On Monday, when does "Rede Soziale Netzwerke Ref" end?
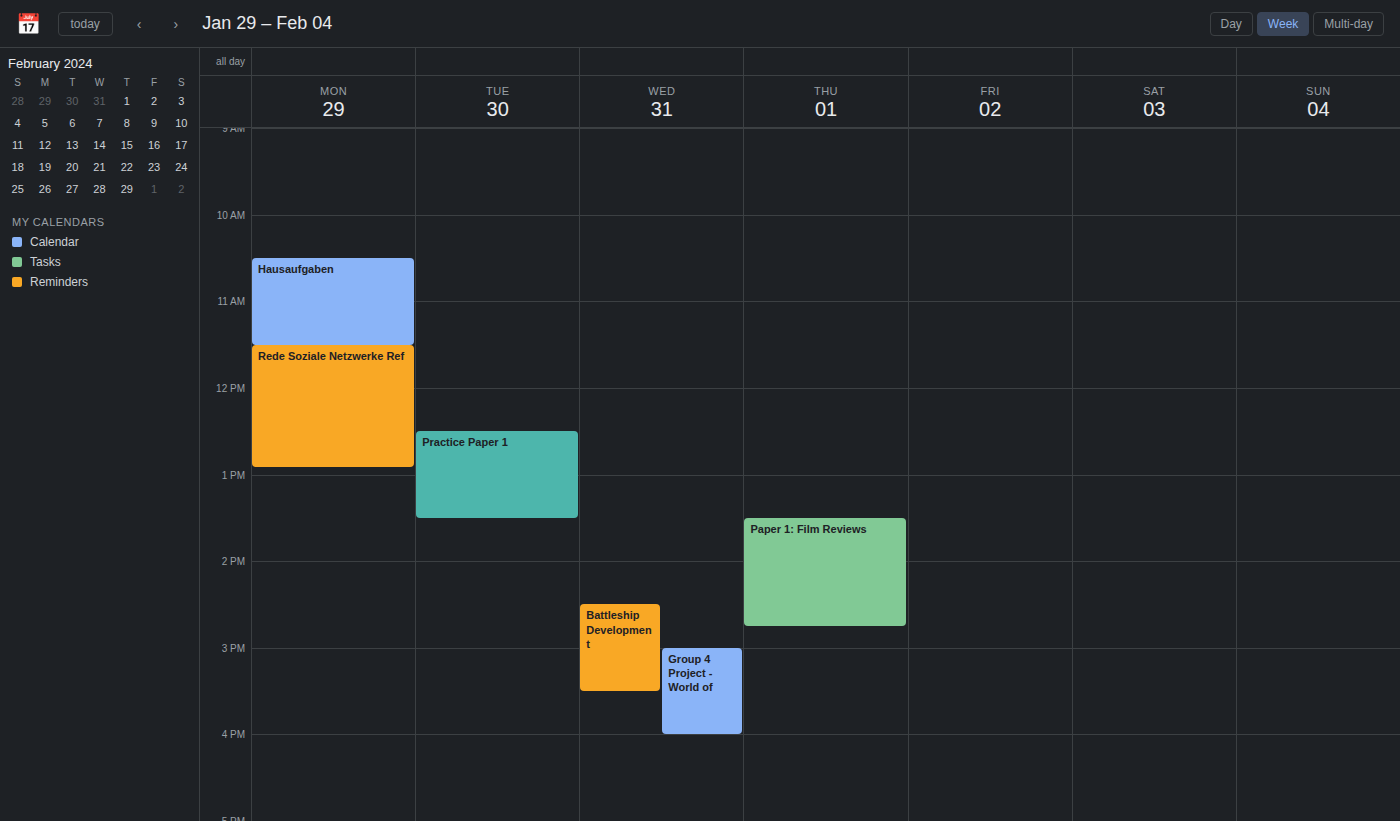
12:55 PM